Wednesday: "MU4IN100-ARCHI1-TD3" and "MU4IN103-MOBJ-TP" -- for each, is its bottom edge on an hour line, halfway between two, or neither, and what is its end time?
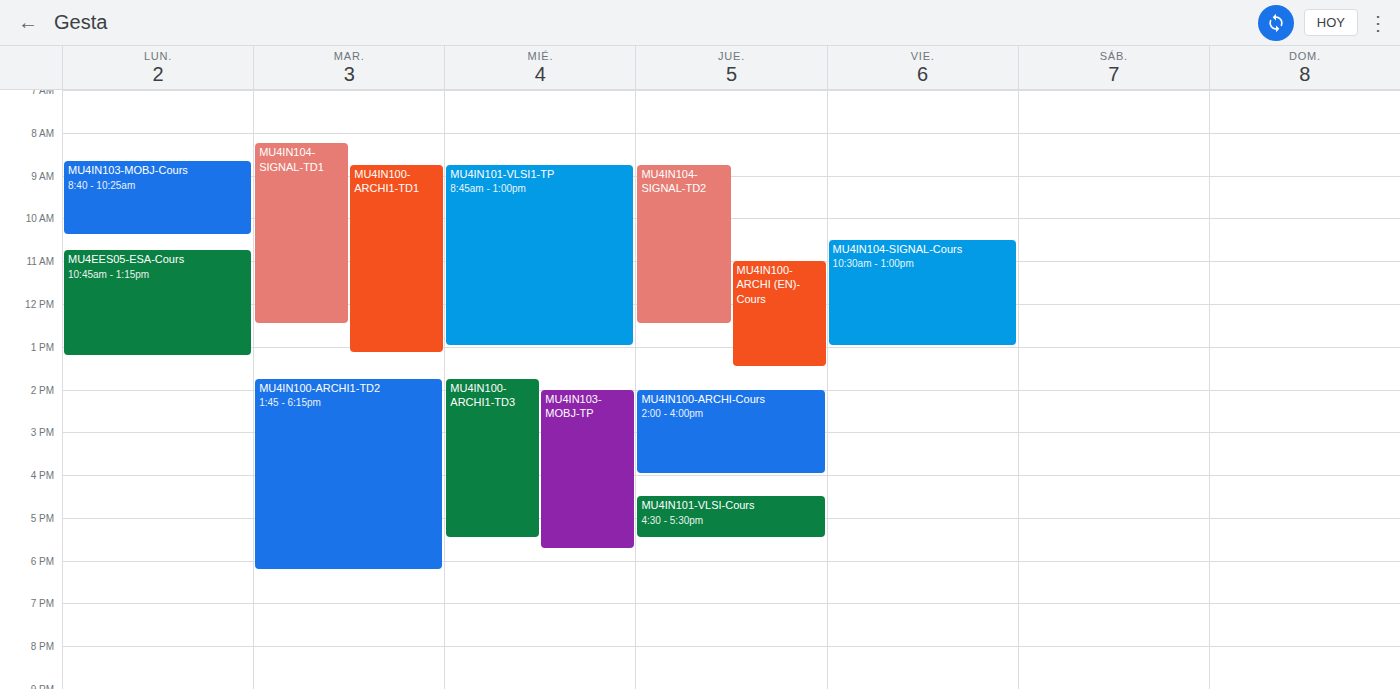
"MU4IN100-ARCHI1-TD3": 5:30 PM, halfway between the 5 PM and 6 PM lines. "MU4IN103-MOBJ-TP": 5:45 PM, neither: three quarters of the way from the 5 PM line to the 6 PM line.